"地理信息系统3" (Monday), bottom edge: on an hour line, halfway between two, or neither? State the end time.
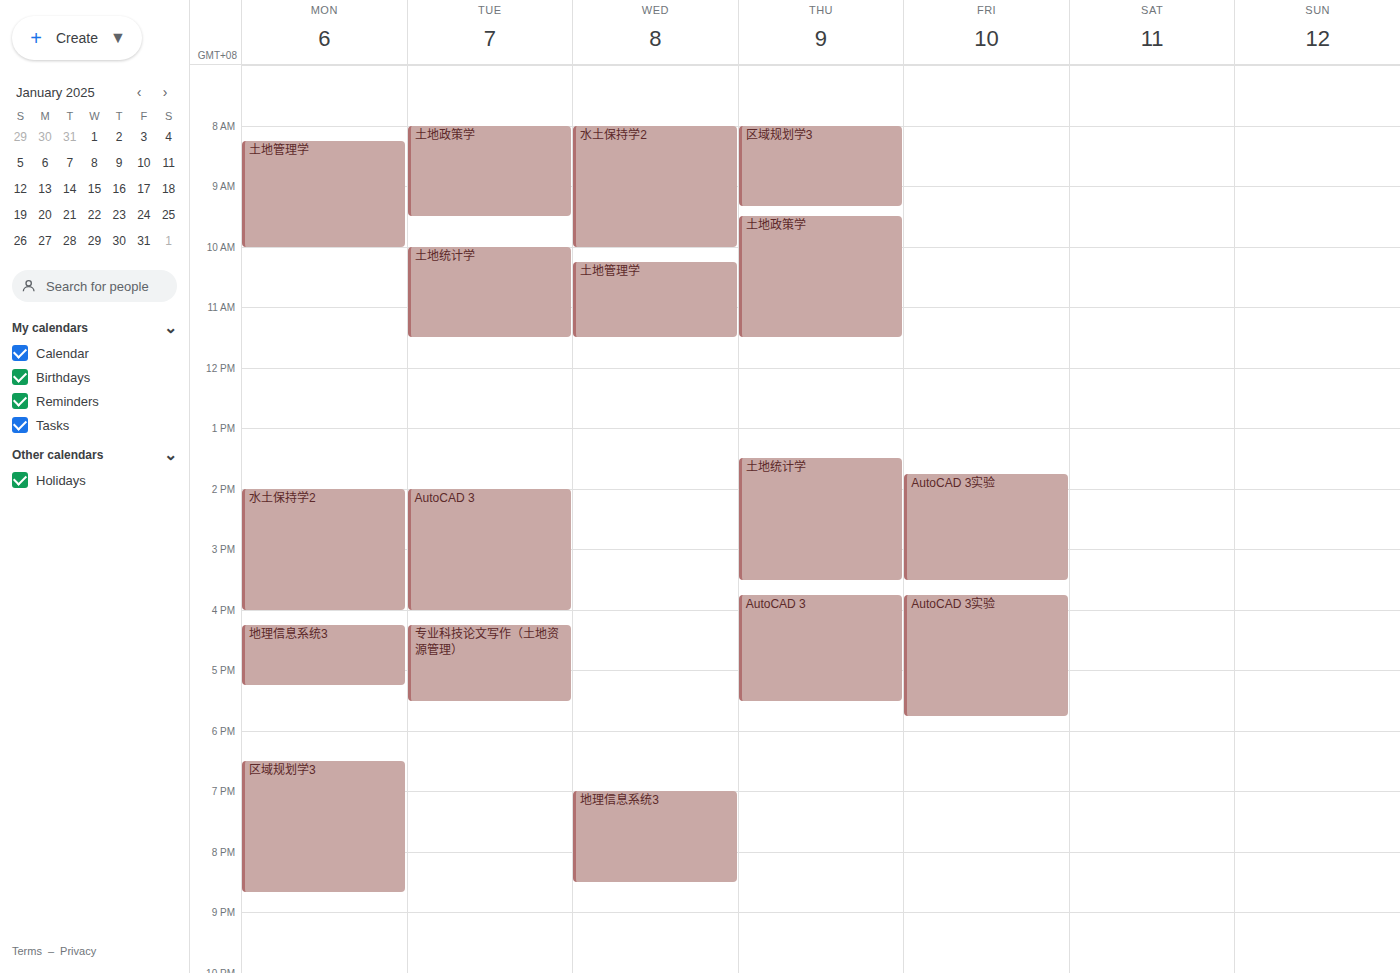
5:15 PM -- neither: a quarter of the way from the 5 PM line to the 6 PM line.